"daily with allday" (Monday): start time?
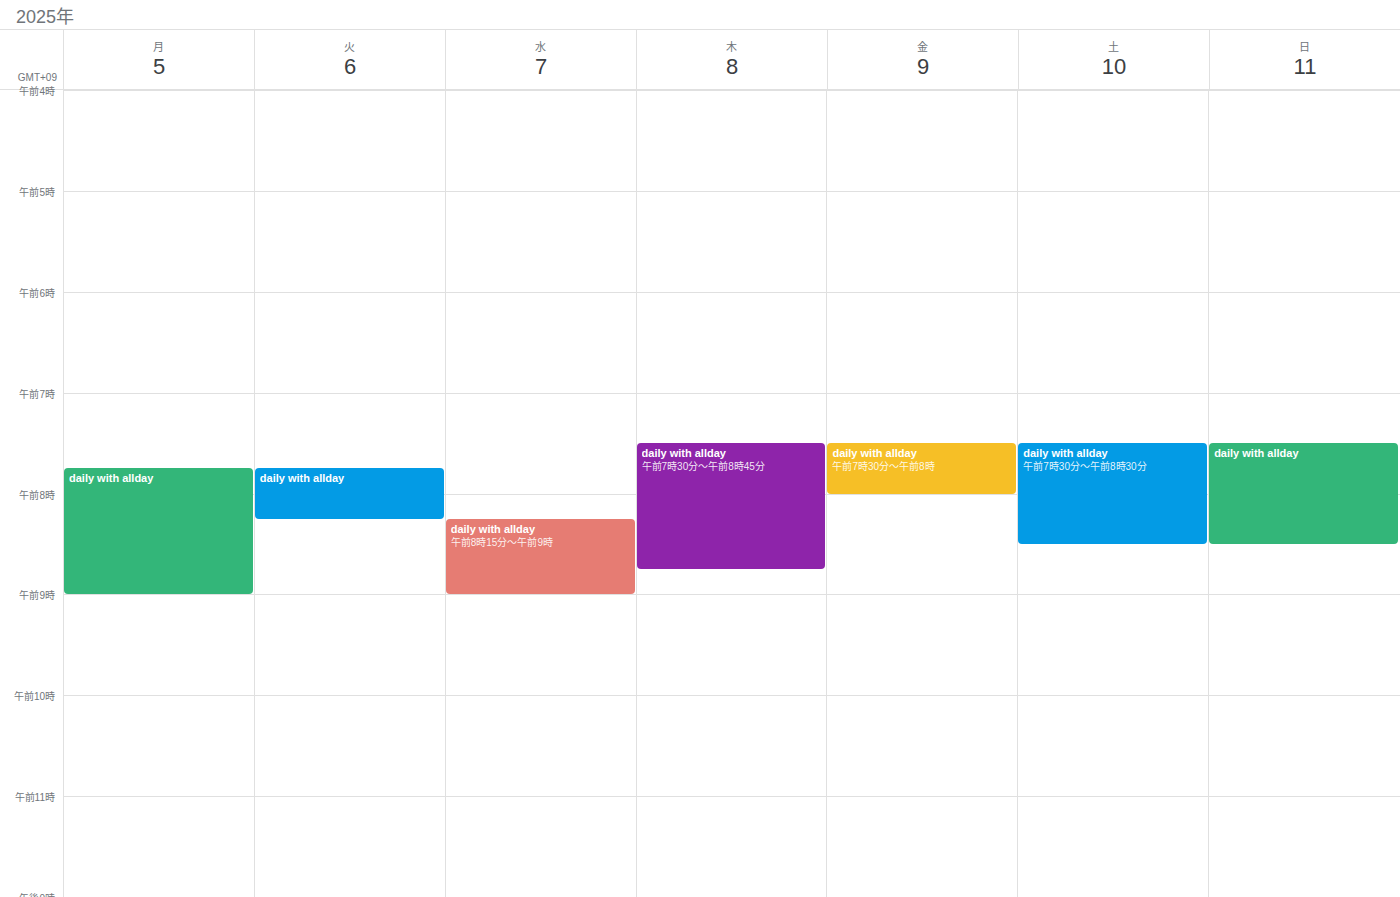
07:45